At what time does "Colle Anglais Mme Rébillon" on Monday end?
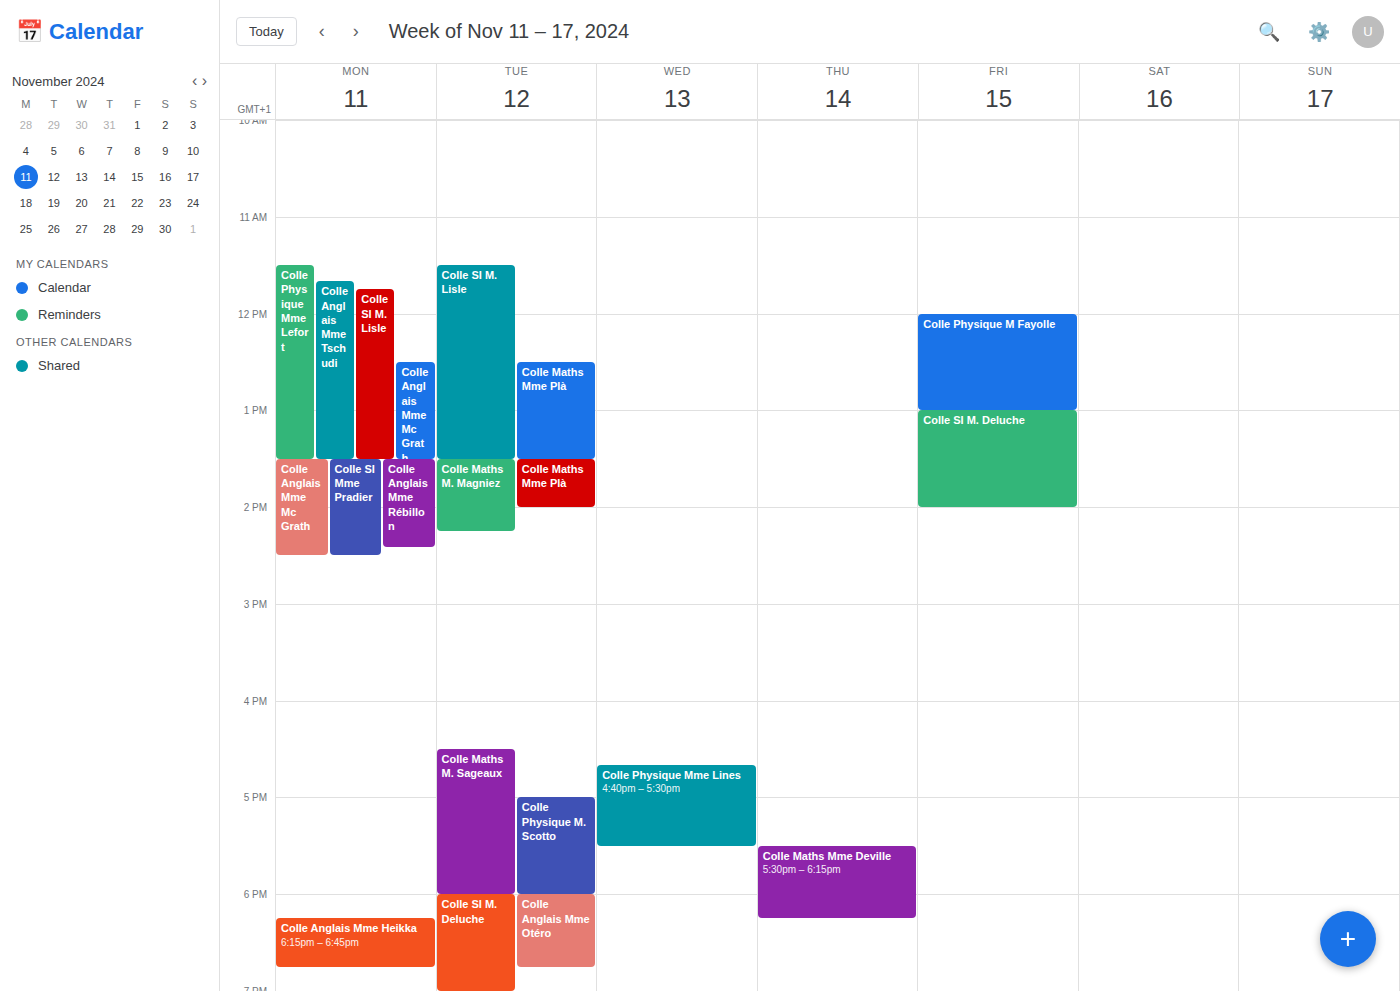
2:25 PM